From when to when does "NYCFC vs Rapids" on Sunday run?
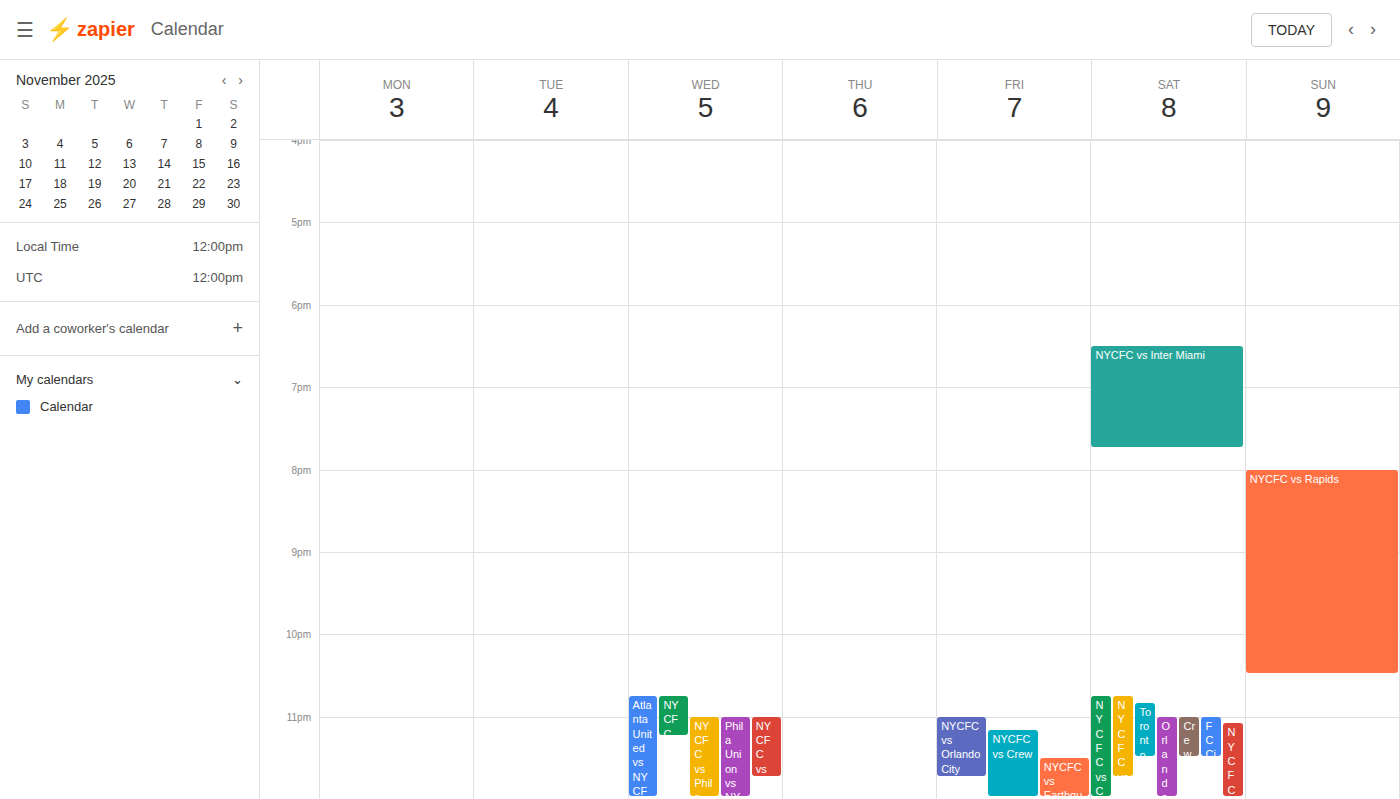
8:00 PM to 10:30 PM